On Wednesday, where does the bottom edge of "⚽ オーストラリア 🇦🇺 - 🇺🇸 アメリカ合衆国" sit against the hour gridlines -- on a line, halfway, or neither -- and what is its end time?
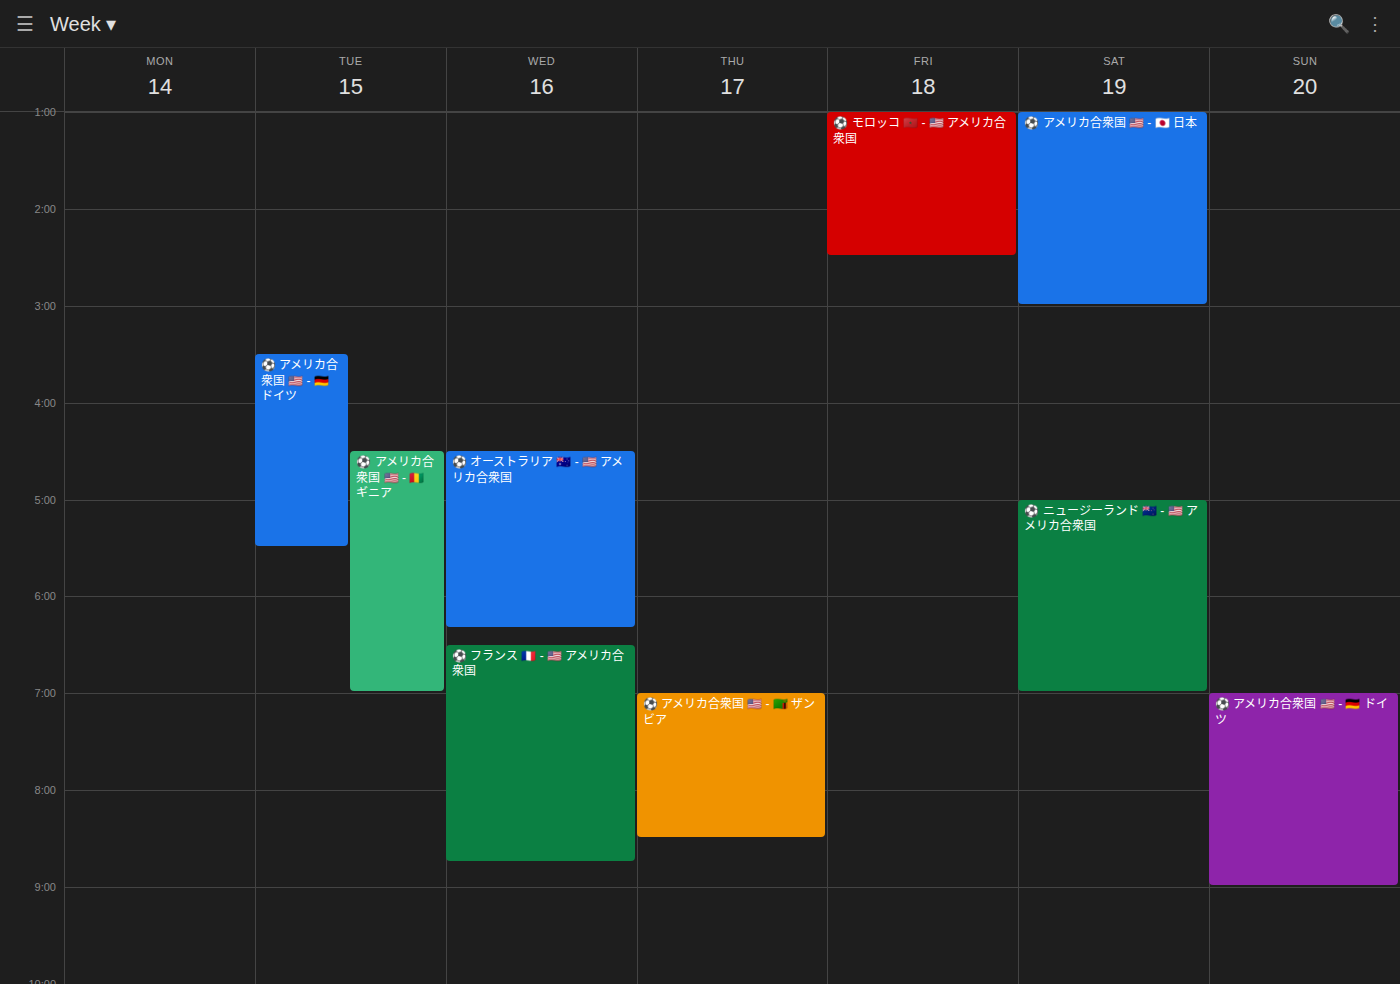
6:20 PM -- neither: 20 minutes below the 6 PM line and 40 minutes above the 7 PM line.